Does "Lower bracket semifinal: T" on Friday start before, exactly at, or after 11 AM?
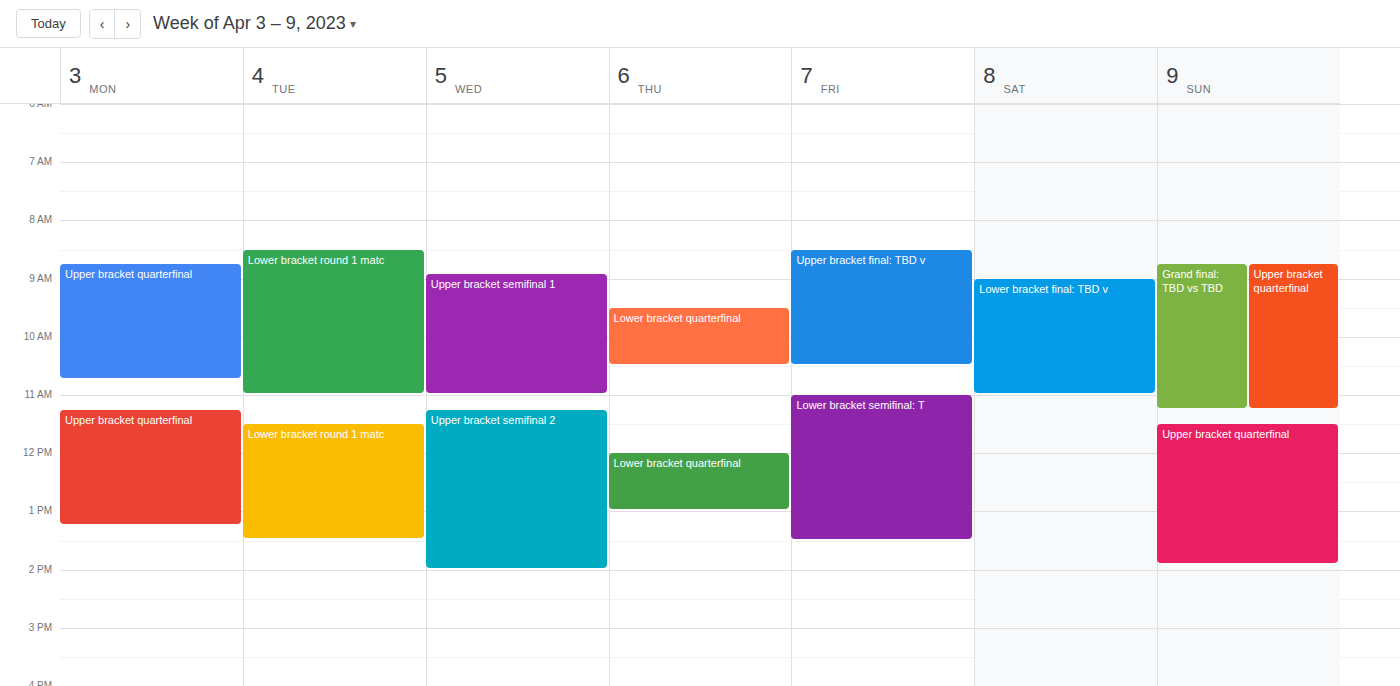
11:00 AM -- exactly at 11 AM, on the 11 AM line.